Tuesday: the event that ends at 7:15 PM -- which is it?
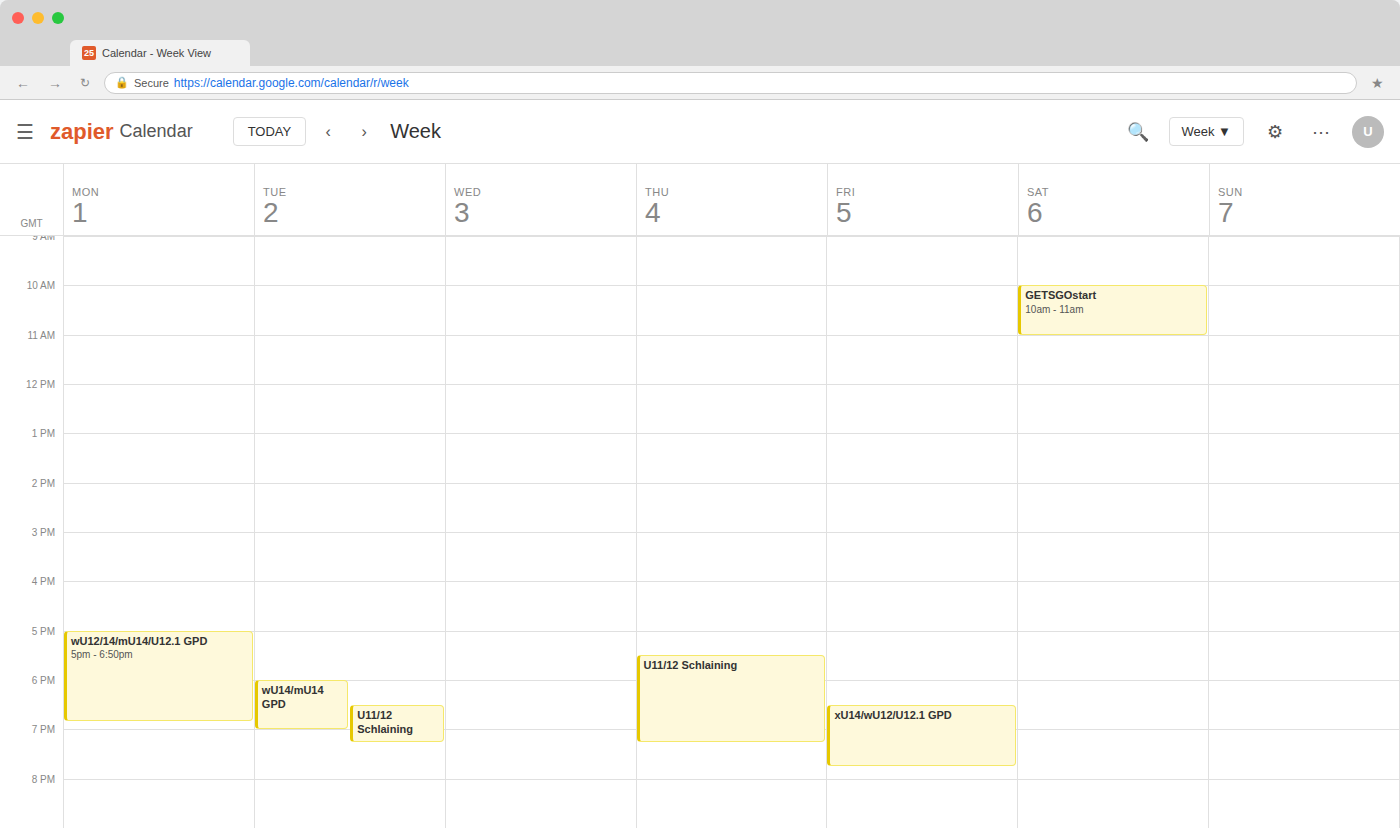
"U11/12 Schlaining"